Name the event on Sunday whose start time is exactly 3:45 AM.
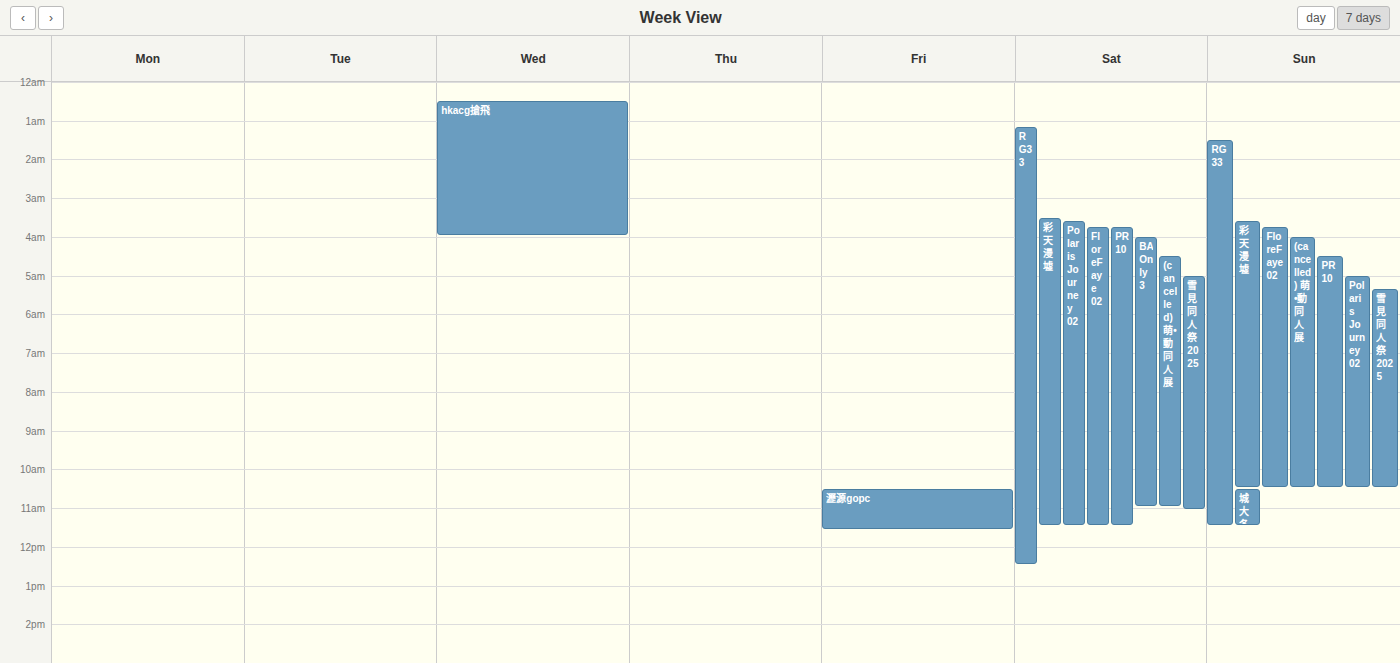
"FloreFaye 02"